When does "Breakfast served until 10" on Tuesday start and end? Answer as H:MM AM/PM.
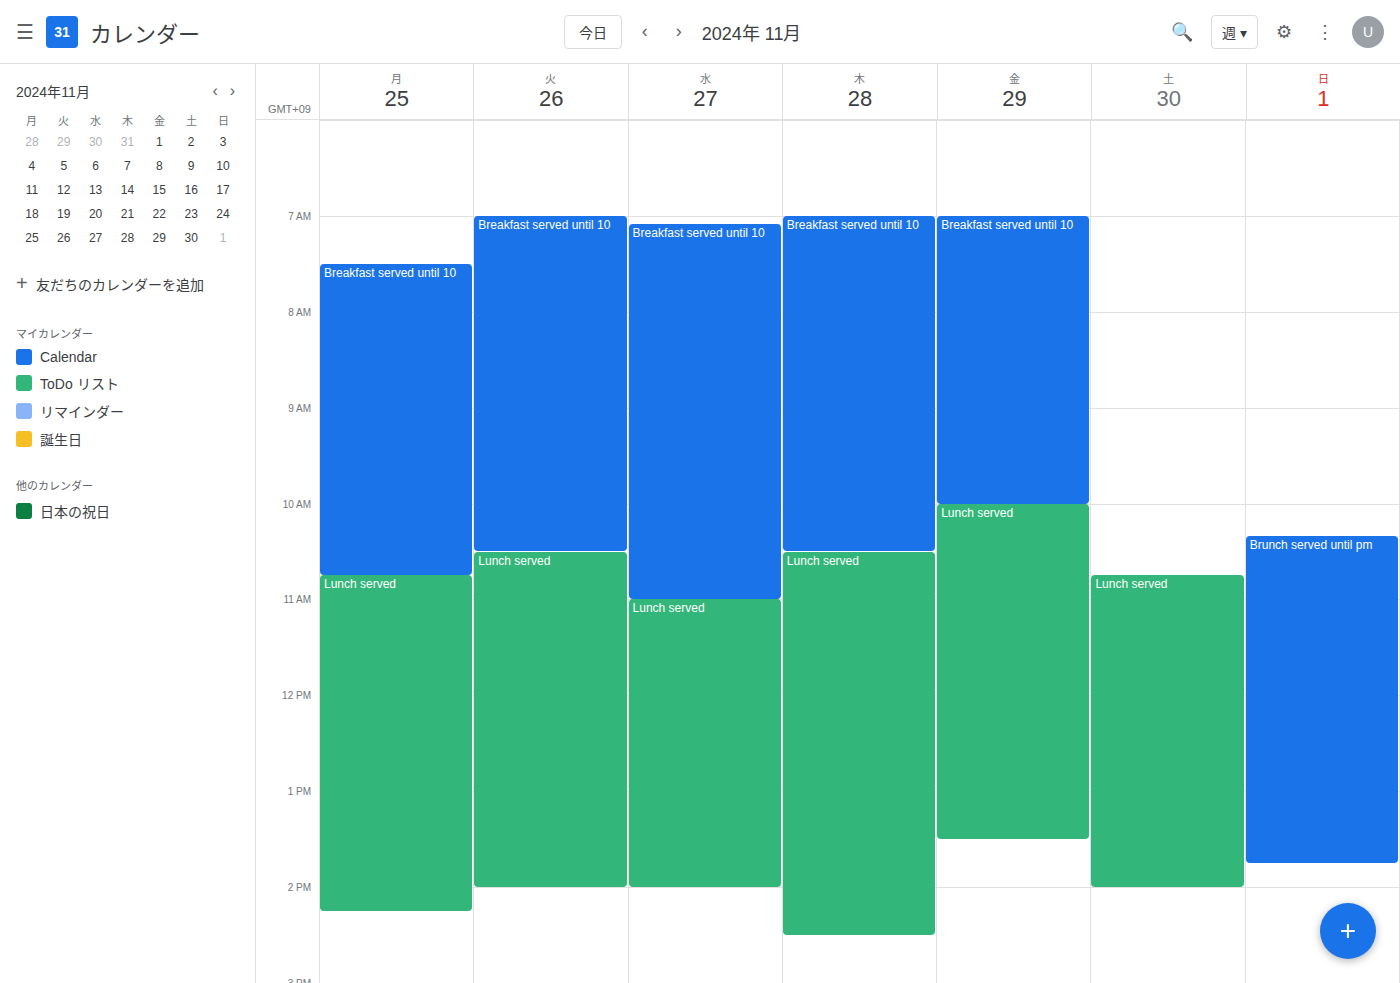
7:00 AM to 10:30 AM